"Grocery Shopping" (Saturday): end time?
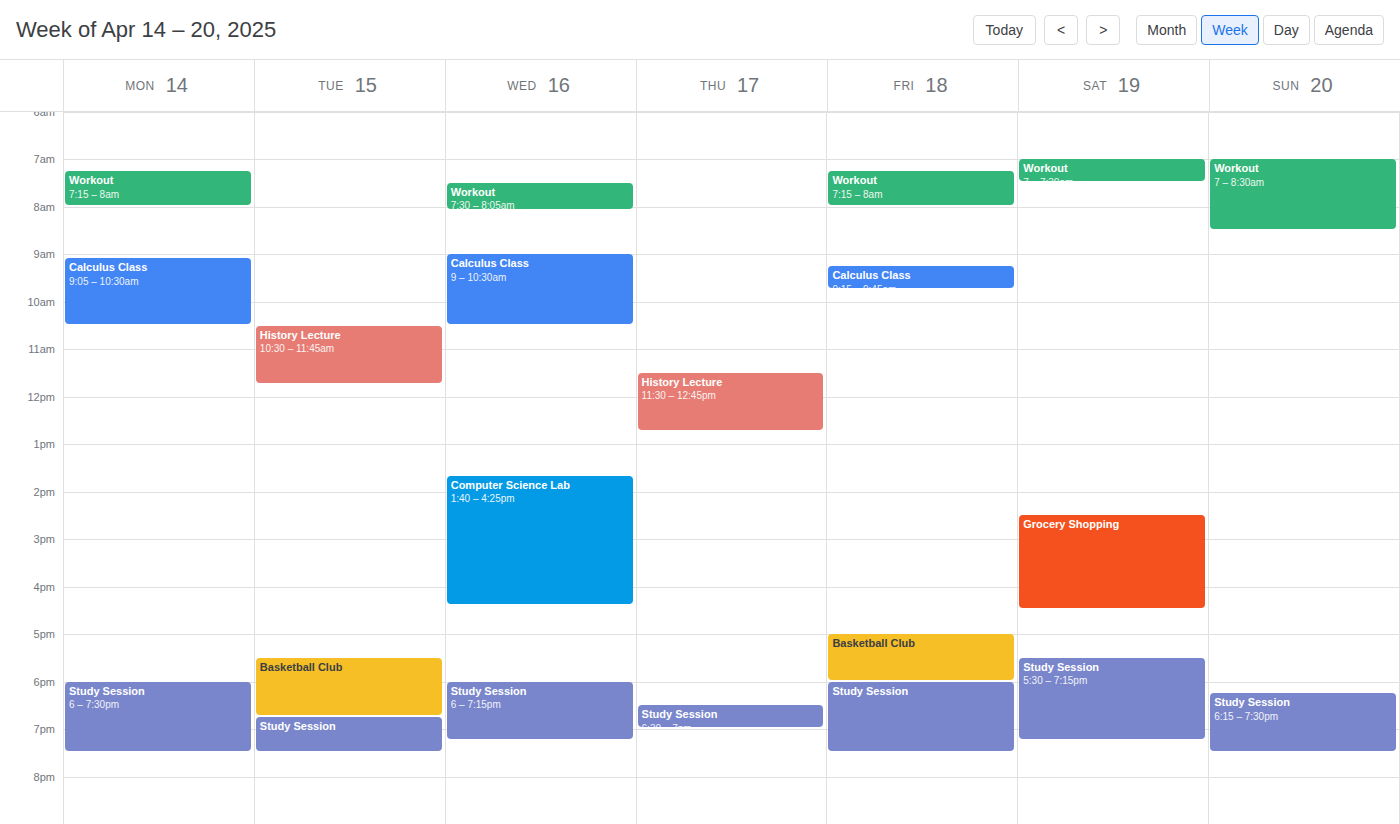
4:30 PM